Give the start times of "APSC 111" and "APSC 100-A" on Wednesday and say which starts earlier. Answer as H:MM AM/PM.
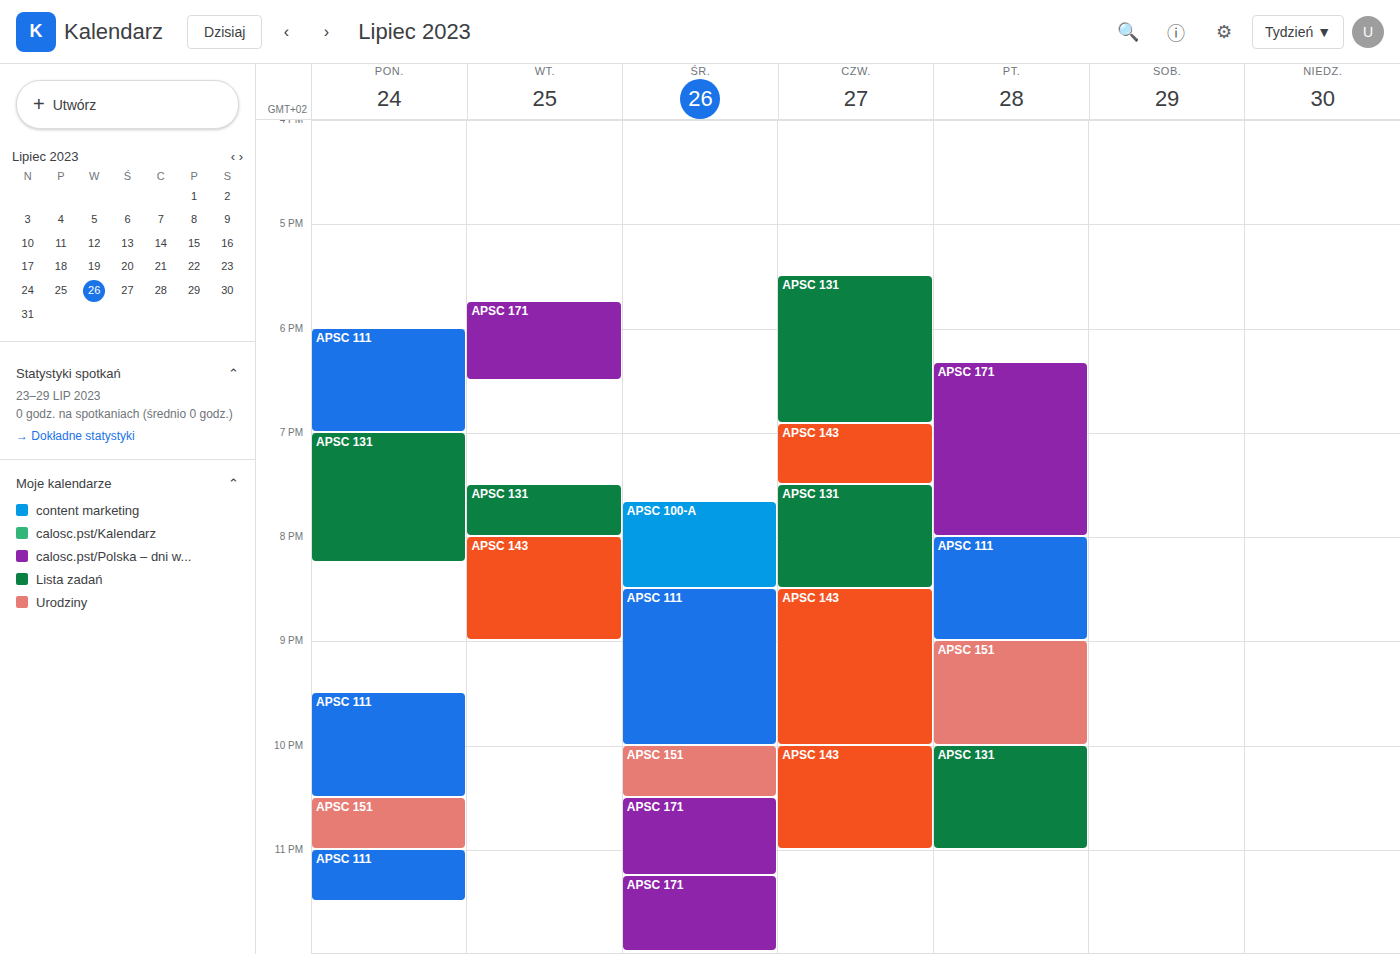
"APSC 100-A" 7:40 PM; "APSC 111" 8:30 PM.